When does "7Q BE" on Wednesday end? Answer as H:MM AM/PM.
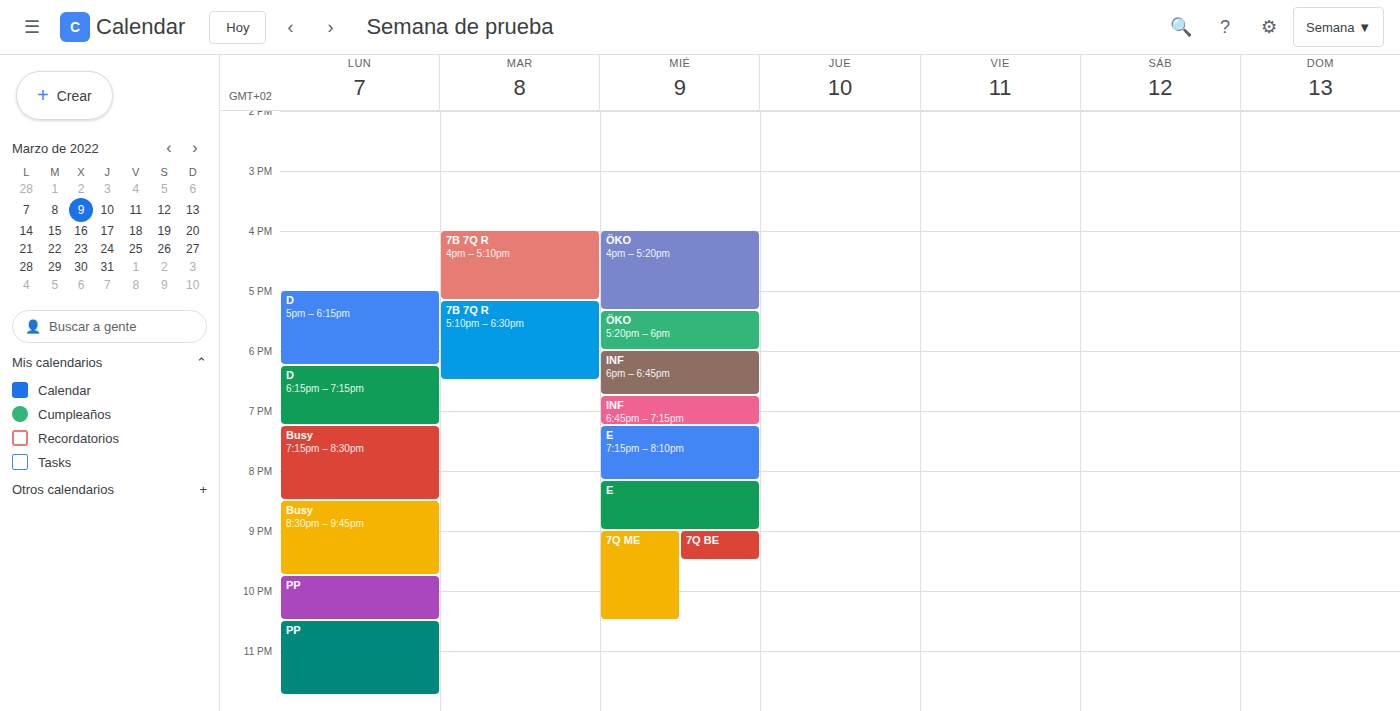
9:30 PM